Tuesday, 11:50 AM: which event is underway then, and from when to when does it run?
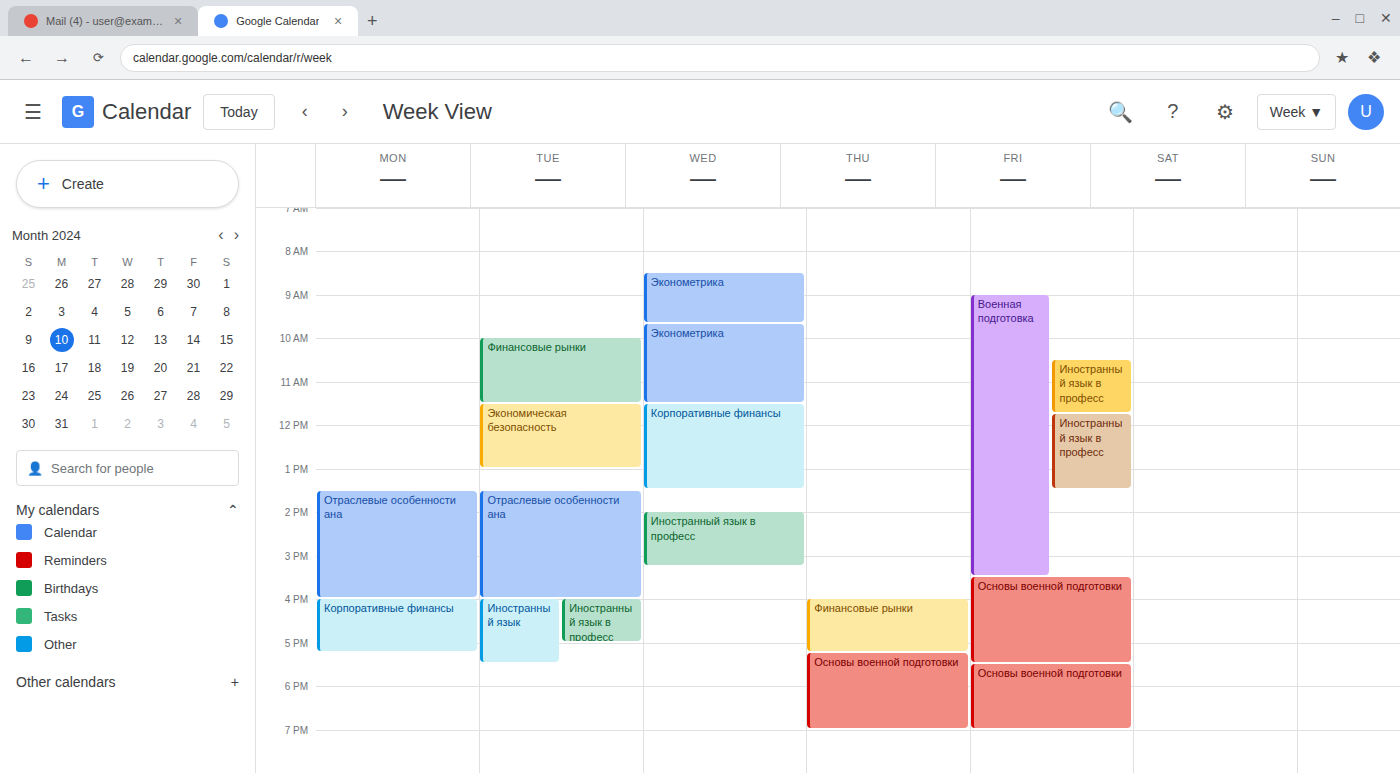
"Экономическая безопасность", 11:30 AM to 1:00 PM